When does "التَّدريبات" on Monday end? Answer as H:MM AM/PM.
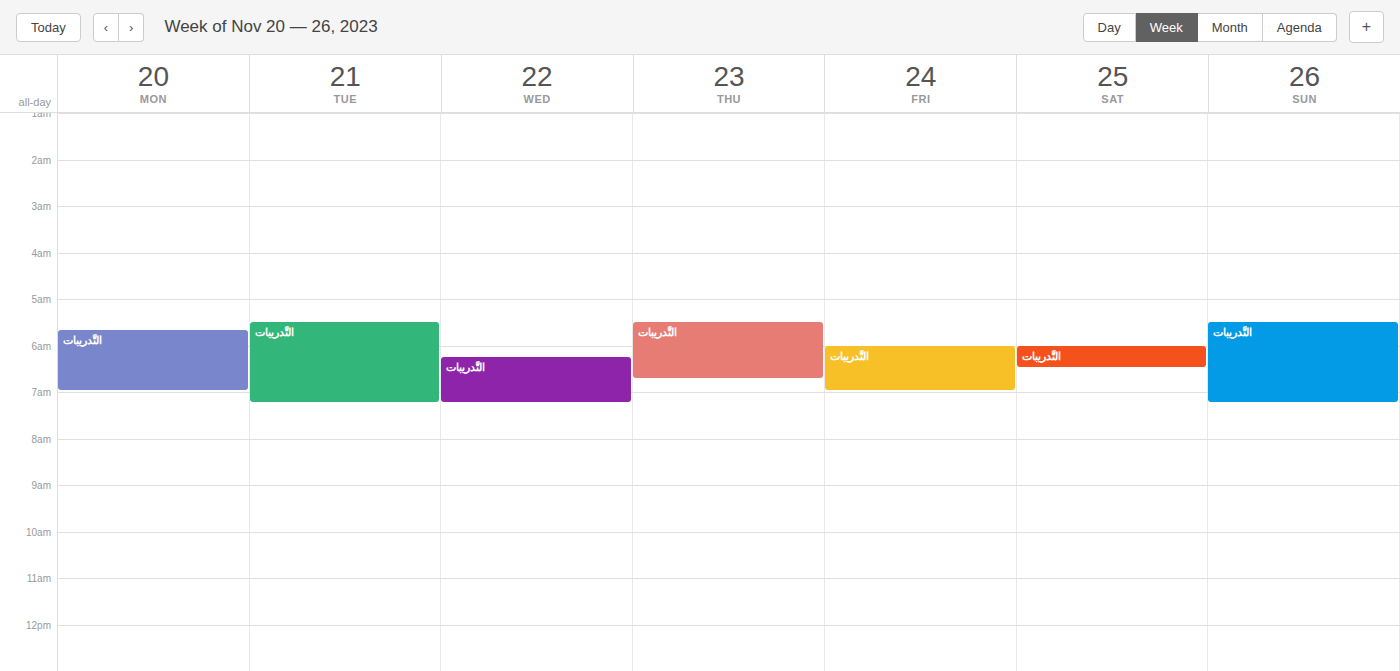
7:00 AM